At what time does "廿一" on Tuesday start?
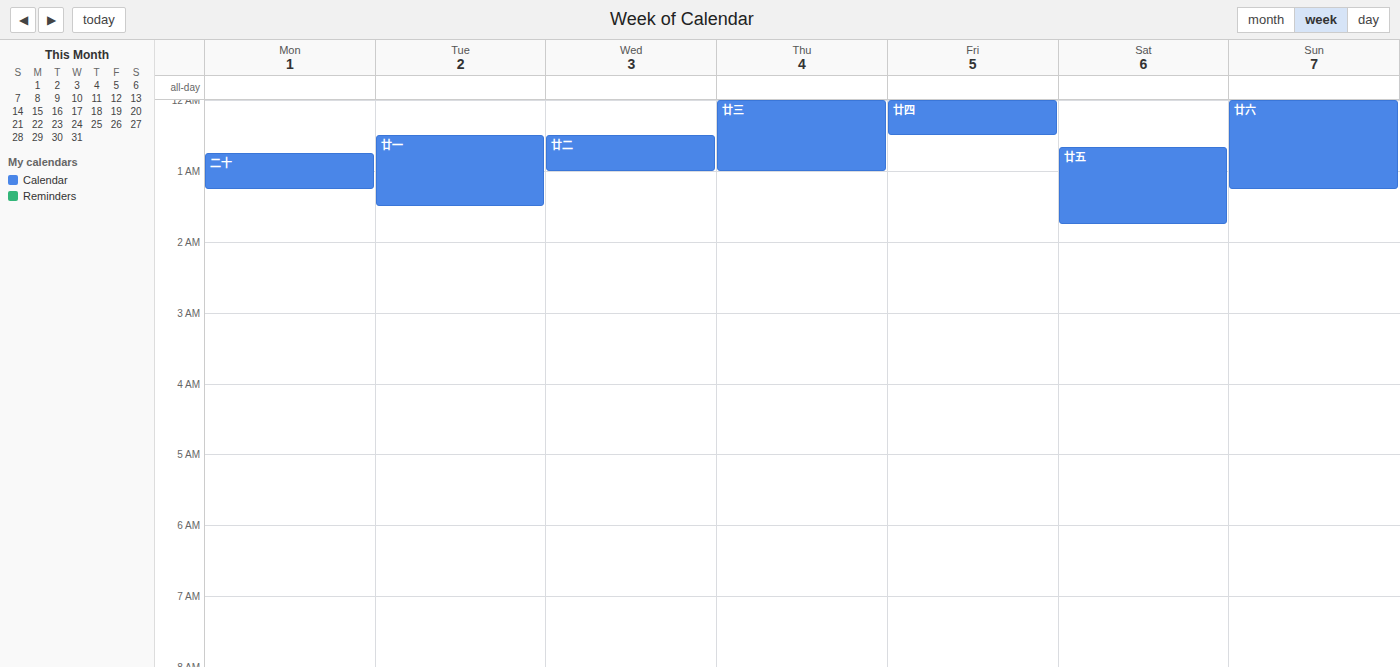
12:30 AM